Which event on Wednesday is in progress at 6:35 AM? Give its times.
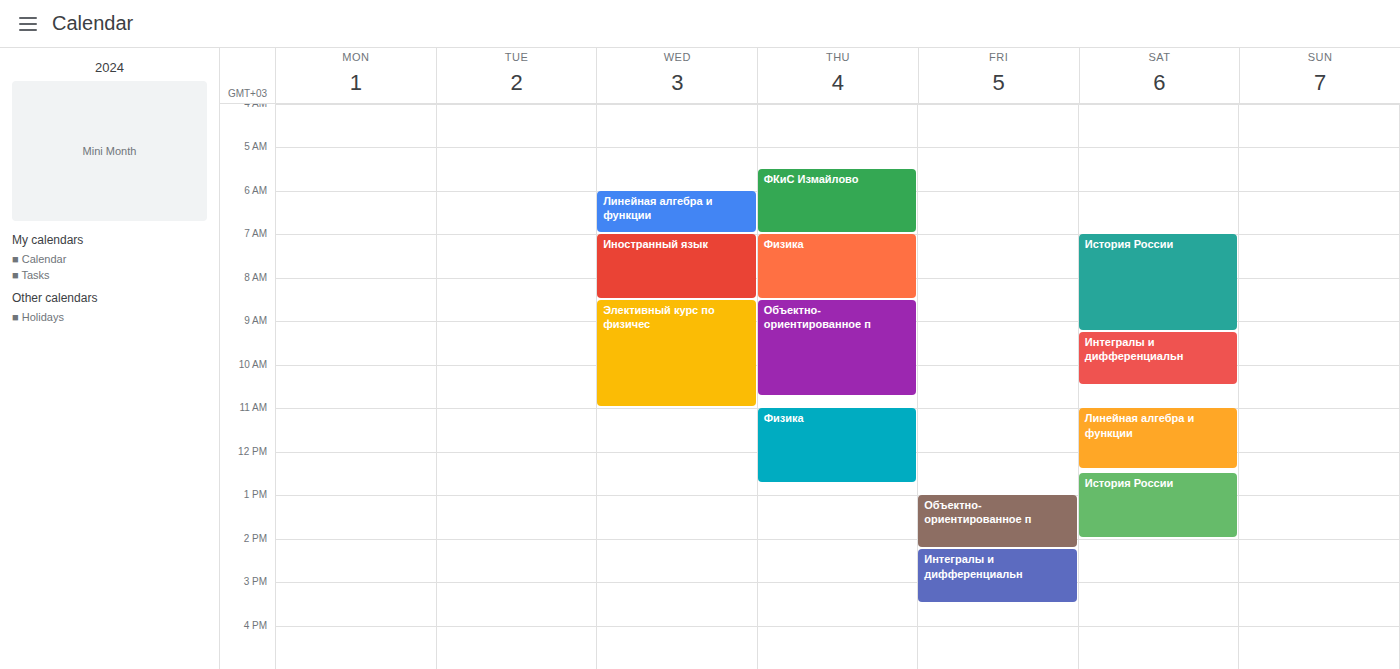
"Линейная алгебра и функции", 6:00 AM to 7:00 AM